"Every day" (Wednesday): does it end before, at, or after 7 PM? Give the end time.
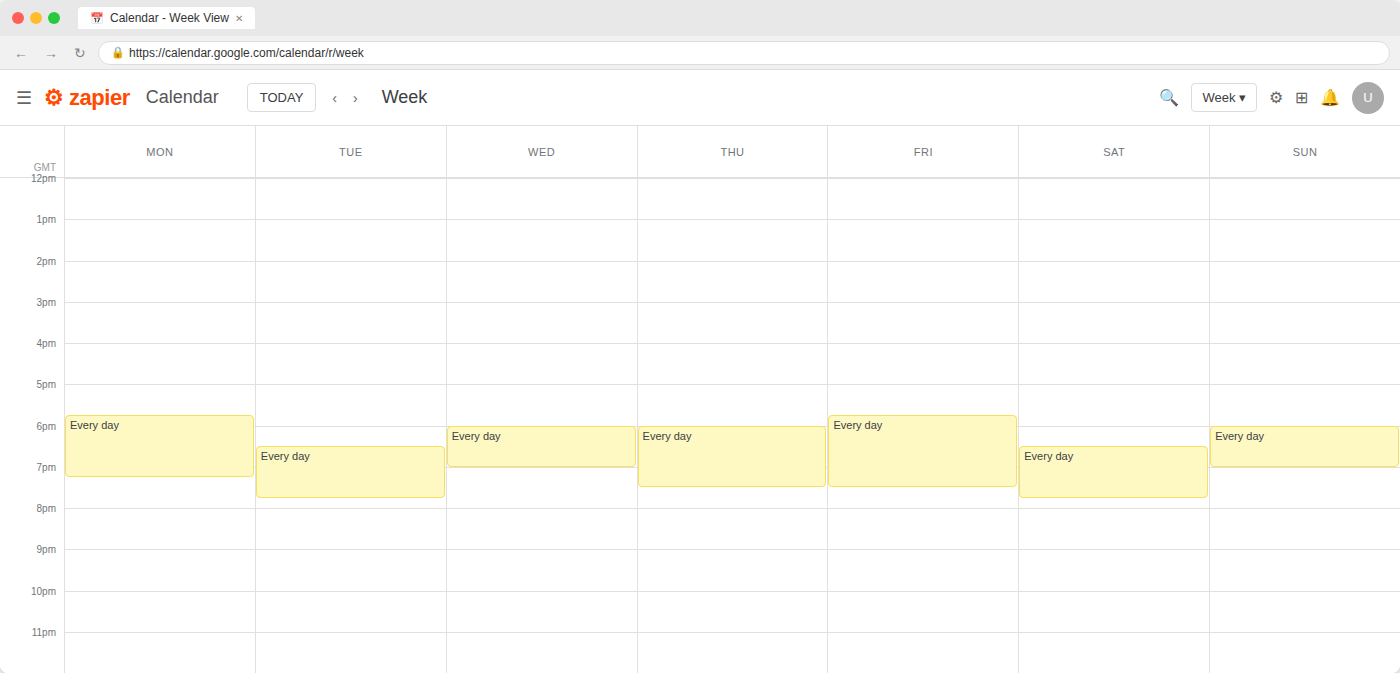
7:00 PM -- exactly at 7 PM, on the 7 PM line.